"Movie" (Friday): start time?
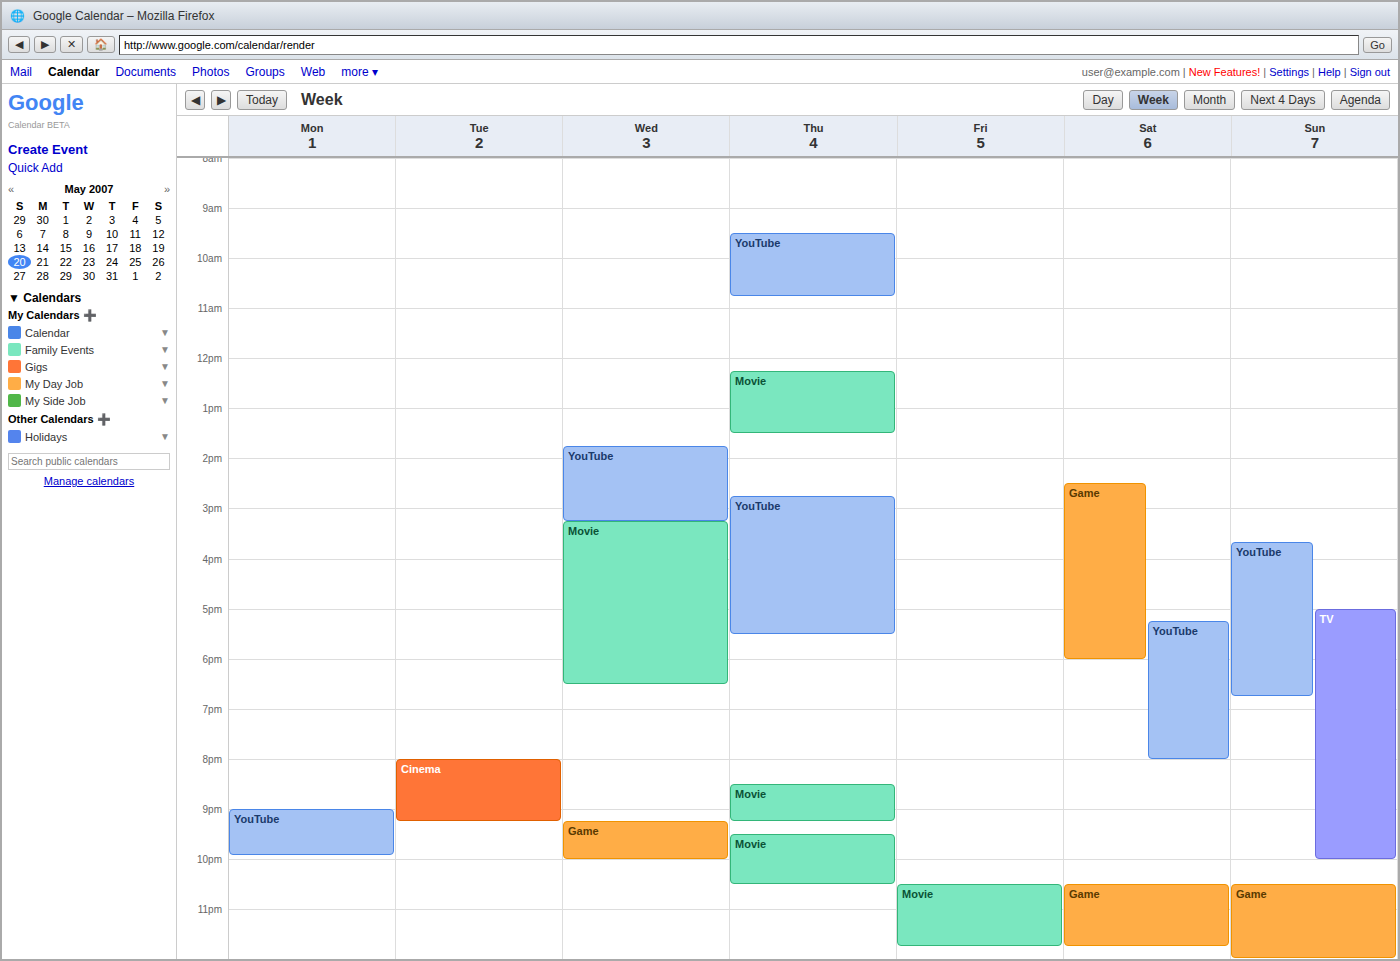
10:30 PM